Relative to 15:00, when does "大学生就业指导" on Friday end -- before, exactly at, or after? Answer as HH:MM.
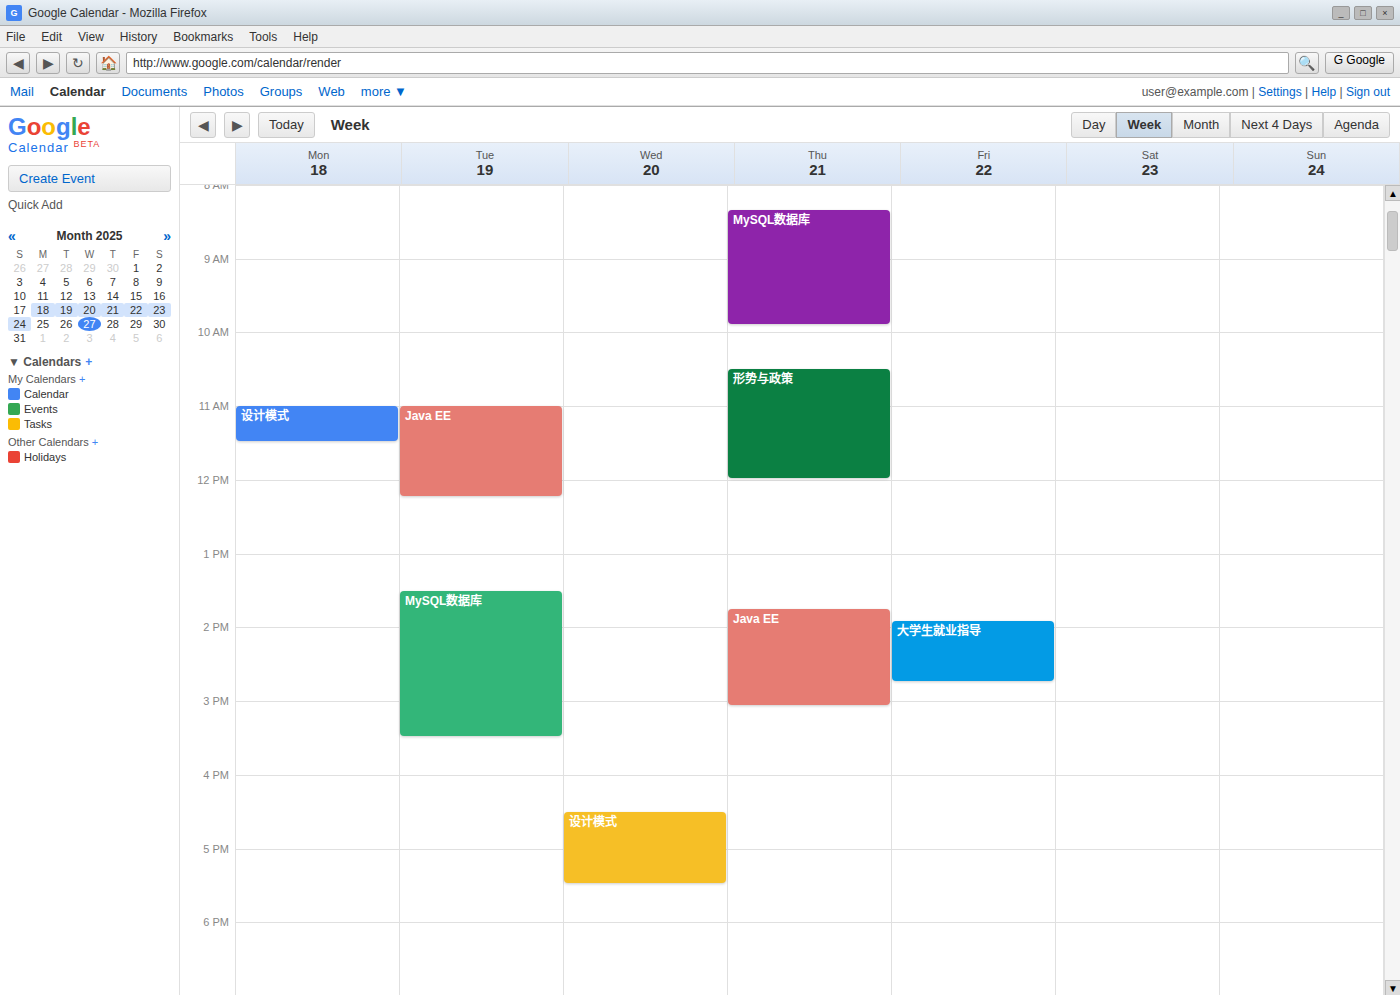
14:45 -- before 15:00, 15 minutes above the 15:00 line.